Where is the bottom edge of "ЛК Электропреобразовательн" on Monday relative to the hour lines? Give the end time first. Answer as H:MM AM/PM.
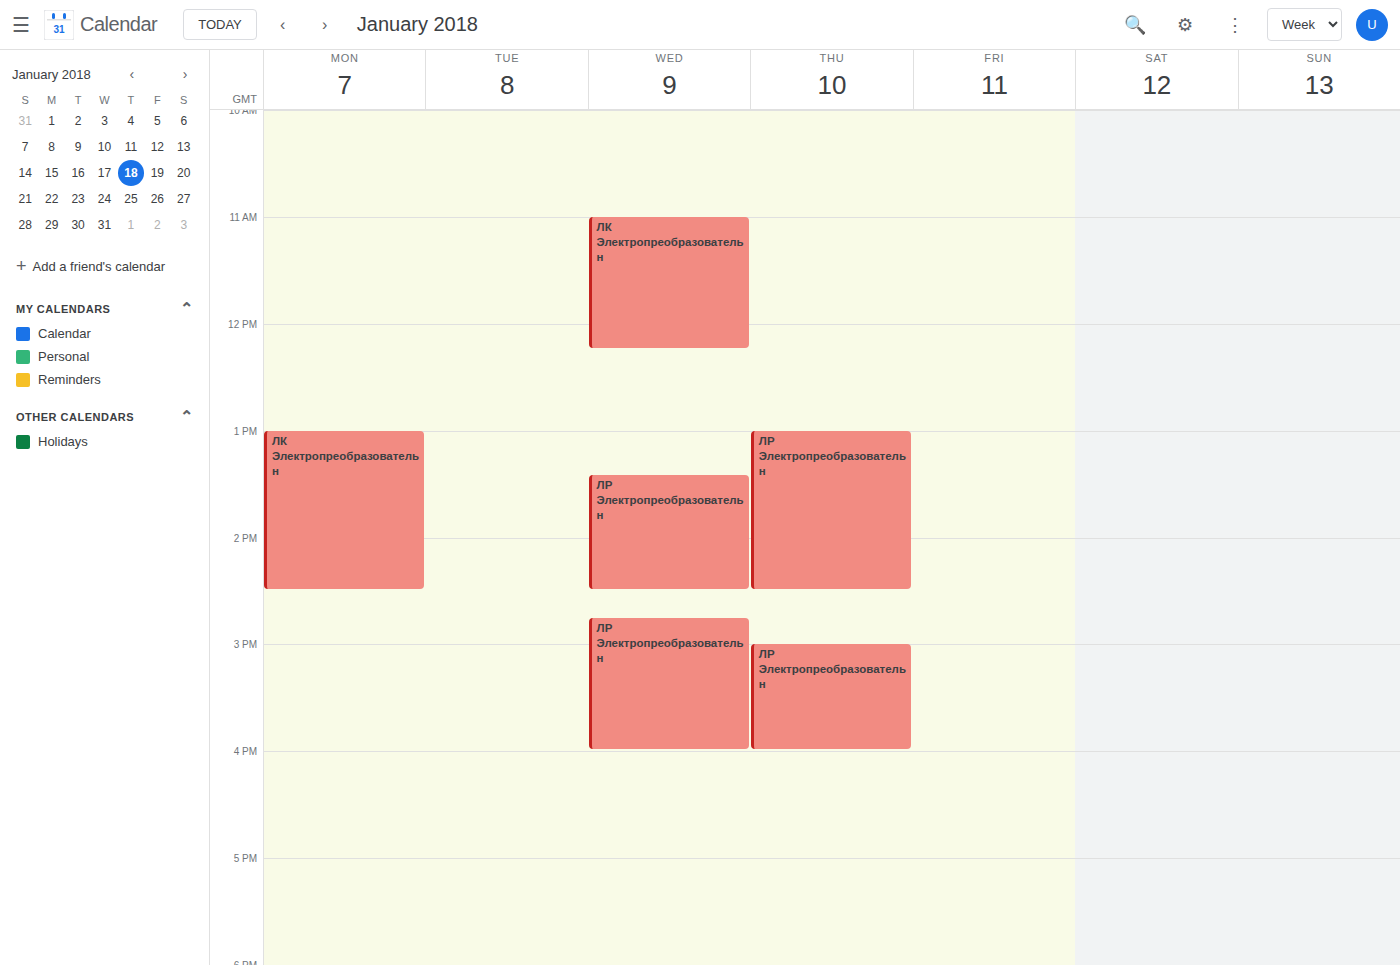
2:30 PM -- halfway between the 2 PM and 3 PM lines.